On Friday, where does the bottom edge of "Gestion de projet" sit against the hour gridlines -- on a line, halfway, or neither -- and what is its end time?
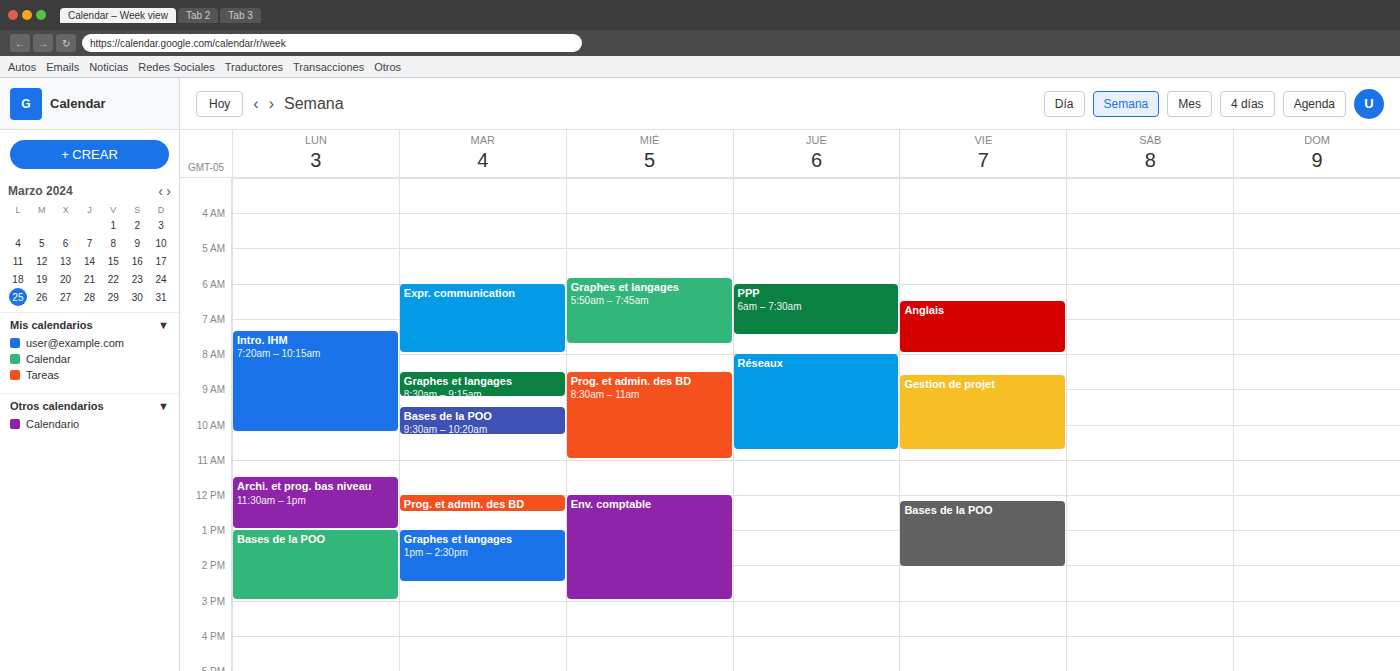
10:45 AM -- neither: three quarters of the way from the 10 AM line to the 11 AM line.